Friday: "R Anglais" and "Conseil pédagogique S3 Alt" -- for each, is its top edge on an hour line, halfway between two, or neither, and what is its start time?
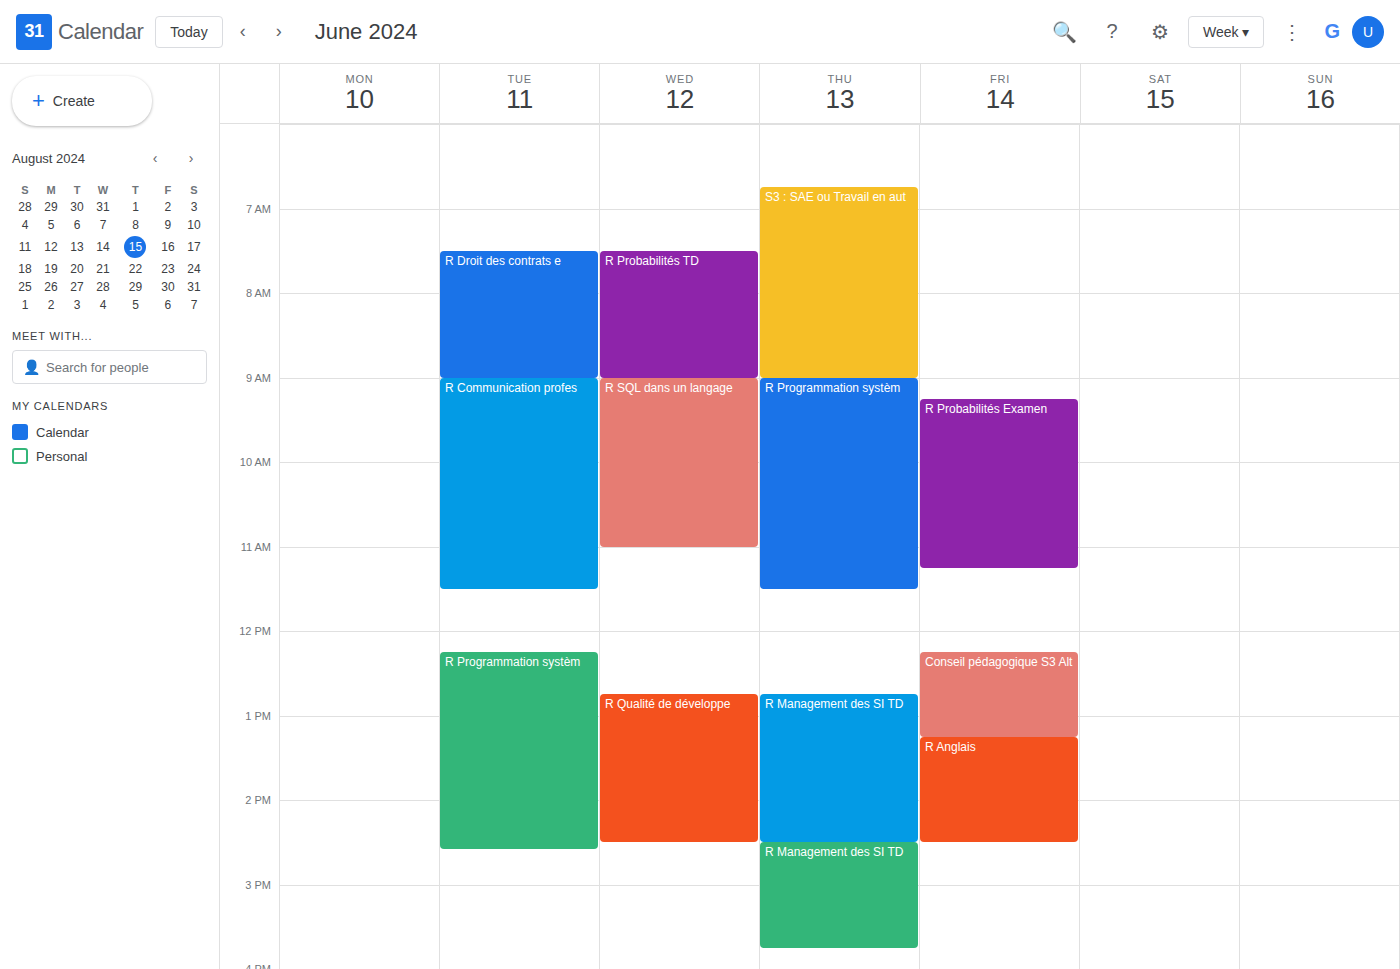
"R Anglais": 1:15 PM, neither: a quarter of the way from the 1 PM line to the 2 PM line. "Conseil pédagogique S3 Alt": 12:15 PM, neither: a quarter of the way from the 12 PM line to the 1 PM line.